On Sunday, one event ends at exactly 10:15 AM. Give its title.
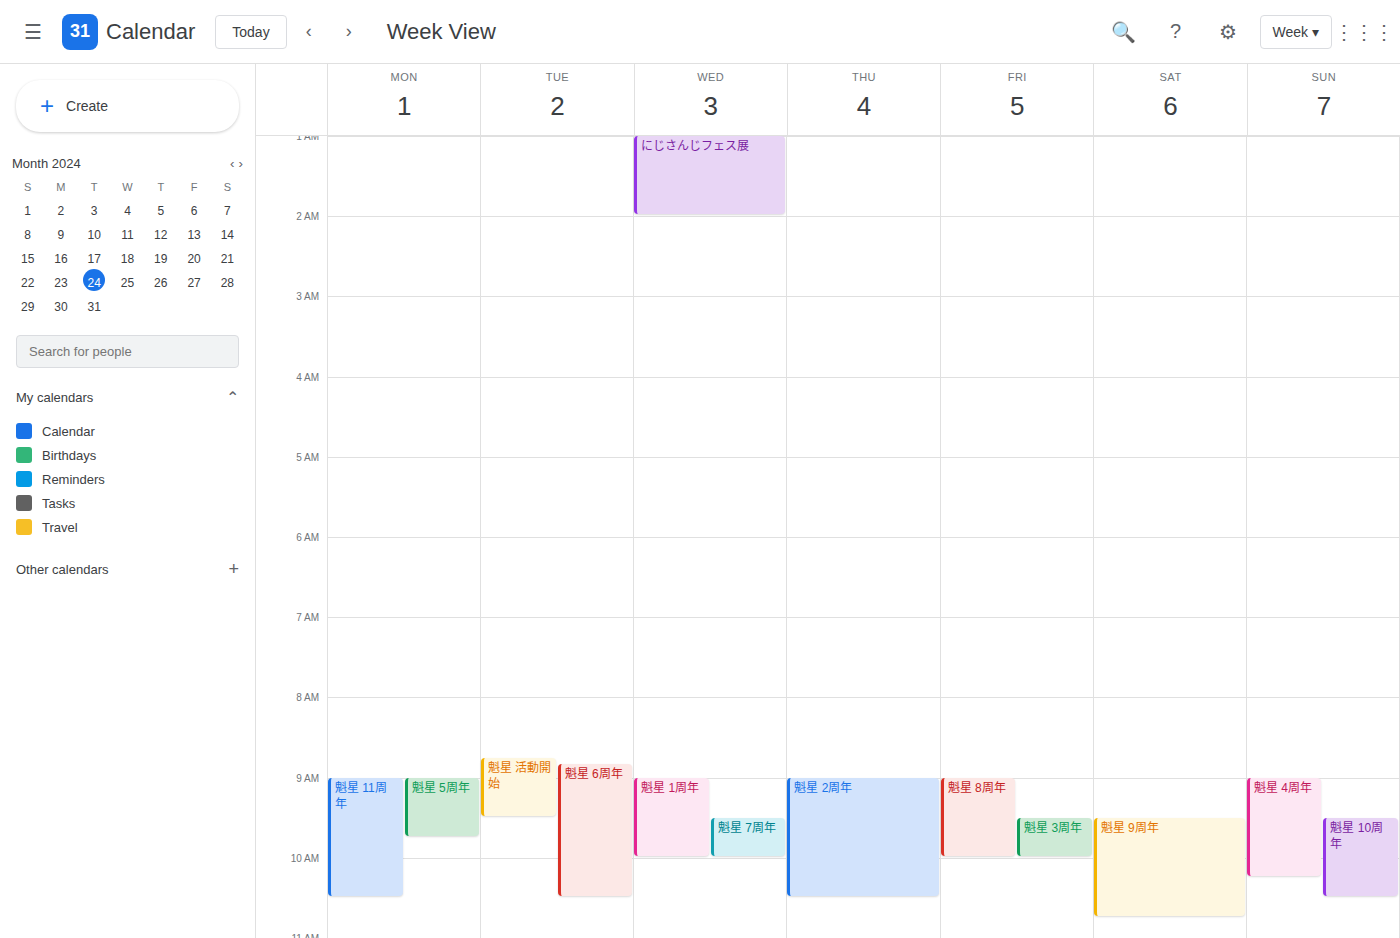
"魁星 4周年"